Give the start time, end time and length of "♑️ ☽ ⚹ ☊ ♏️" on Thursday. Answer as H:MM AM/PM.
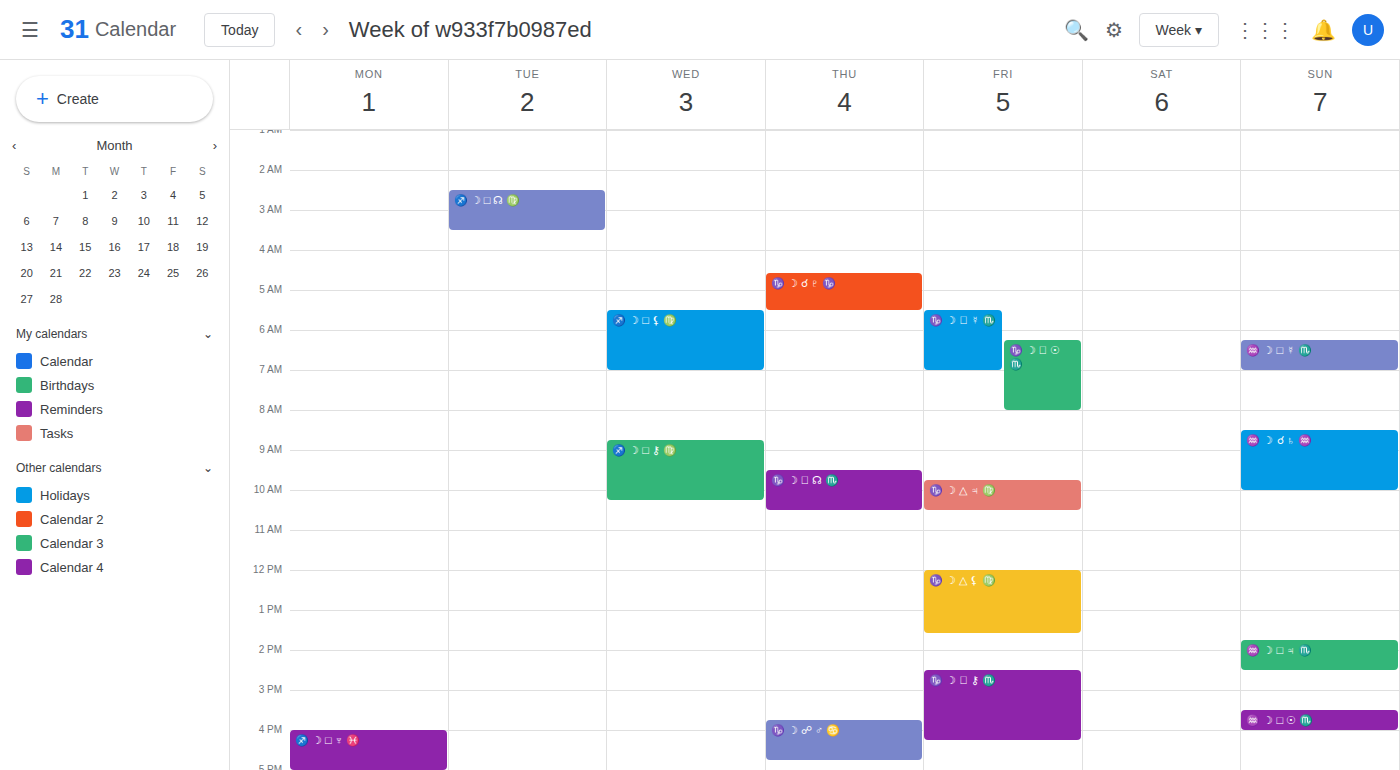
9:30 AM to 10:30 AM, 1 hour